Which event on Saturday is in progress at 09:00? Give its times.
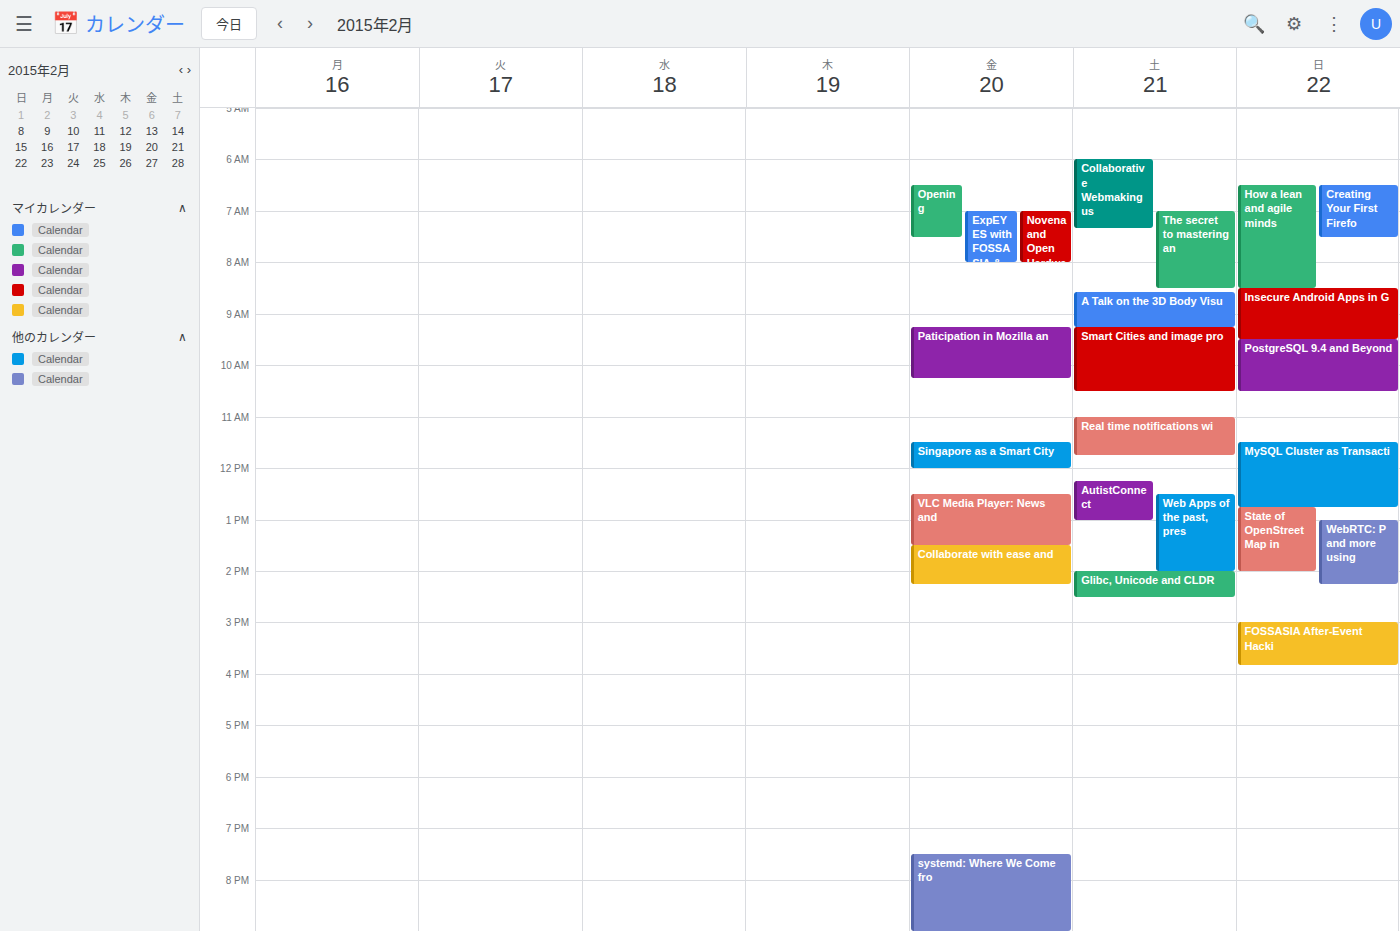
"A Talk on the 3D Body Visu", 08:35 to 09:15